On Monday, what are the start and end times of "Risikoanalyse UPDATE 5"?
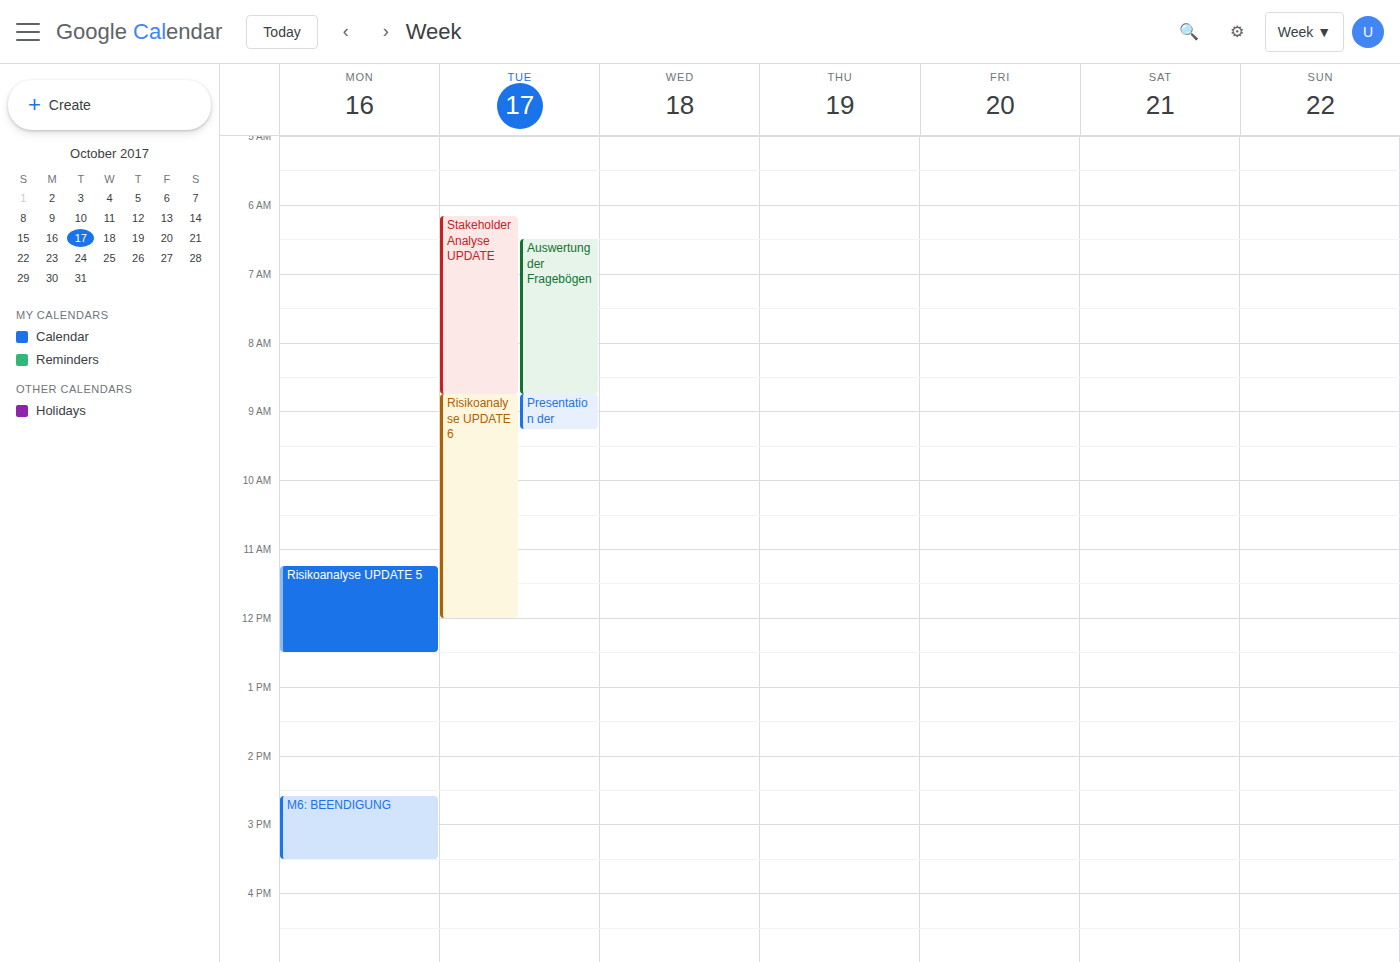
11:15 AM to 12:30 PM